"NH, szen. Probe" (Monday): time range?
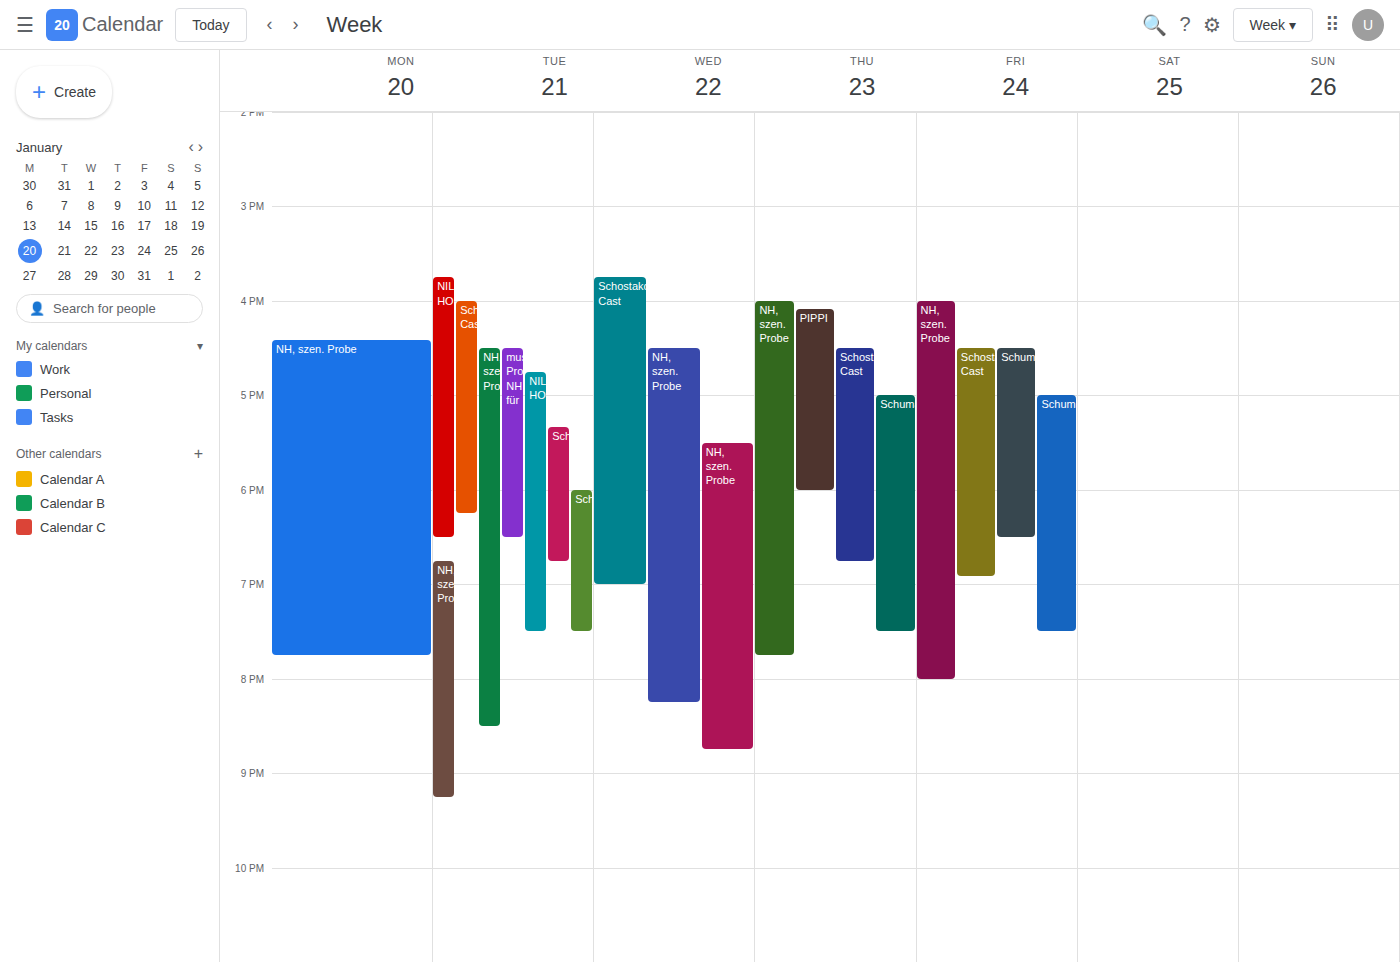
4:25 PM to 7:45 PM